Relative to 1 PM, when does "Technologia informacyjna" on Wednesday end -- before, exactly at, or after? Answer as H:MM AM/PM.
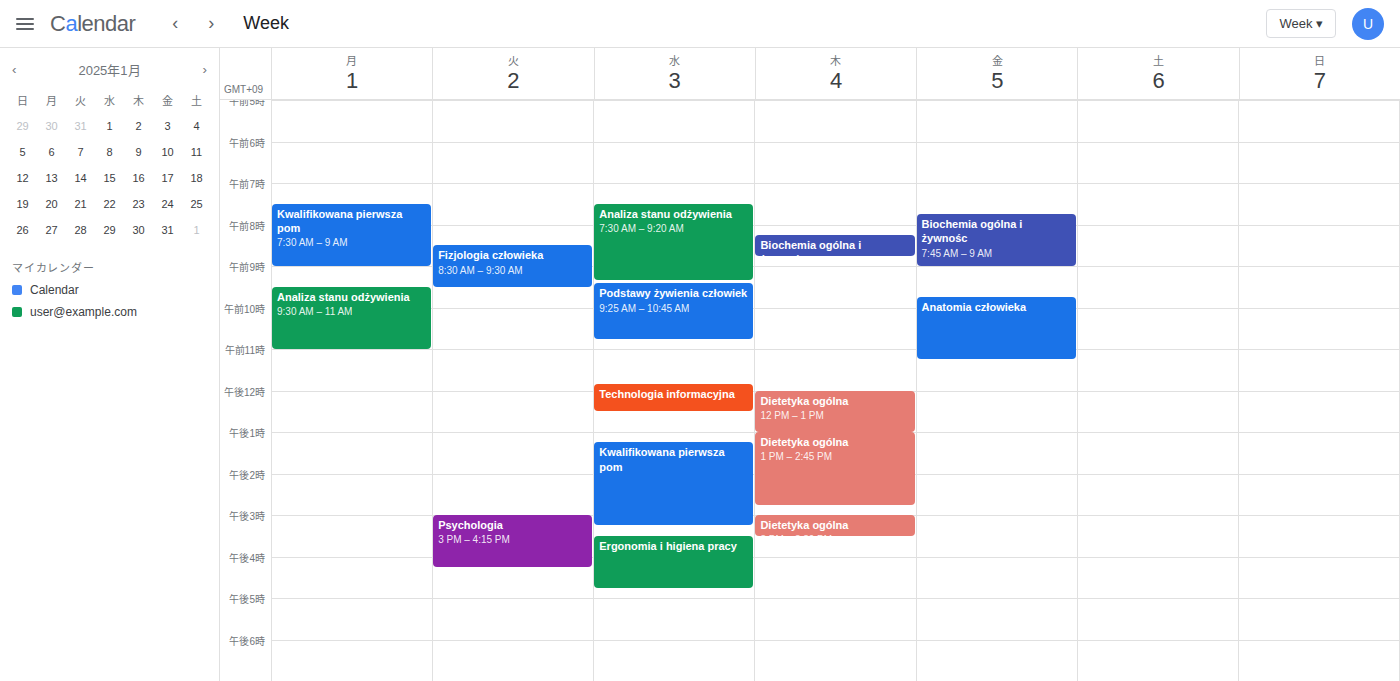
12:30 PM -- before 1 PM, 30 minutes above the 1 PM line.